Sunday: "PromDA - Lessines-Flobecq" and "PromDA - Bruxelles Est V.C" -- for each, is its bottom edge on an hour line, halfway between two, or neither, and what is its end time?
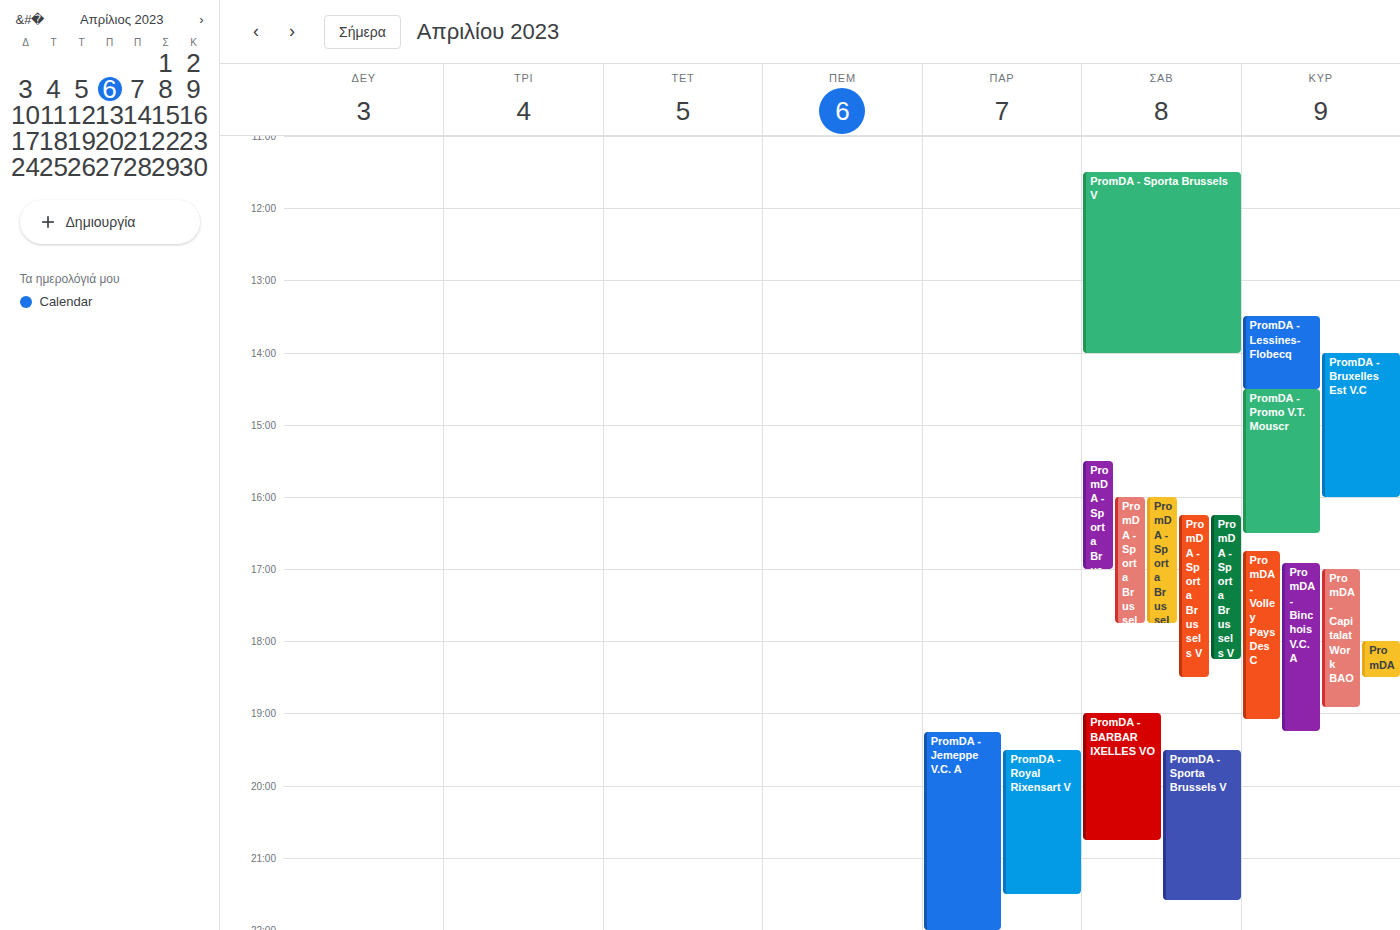
"PromDA - Lessines-Flobecq": 14:30, halfway between the 14:00 and 15:00 lines. "PromDA - Bruxelles Est V.C": 16:00, exactly on the 16:00 line.